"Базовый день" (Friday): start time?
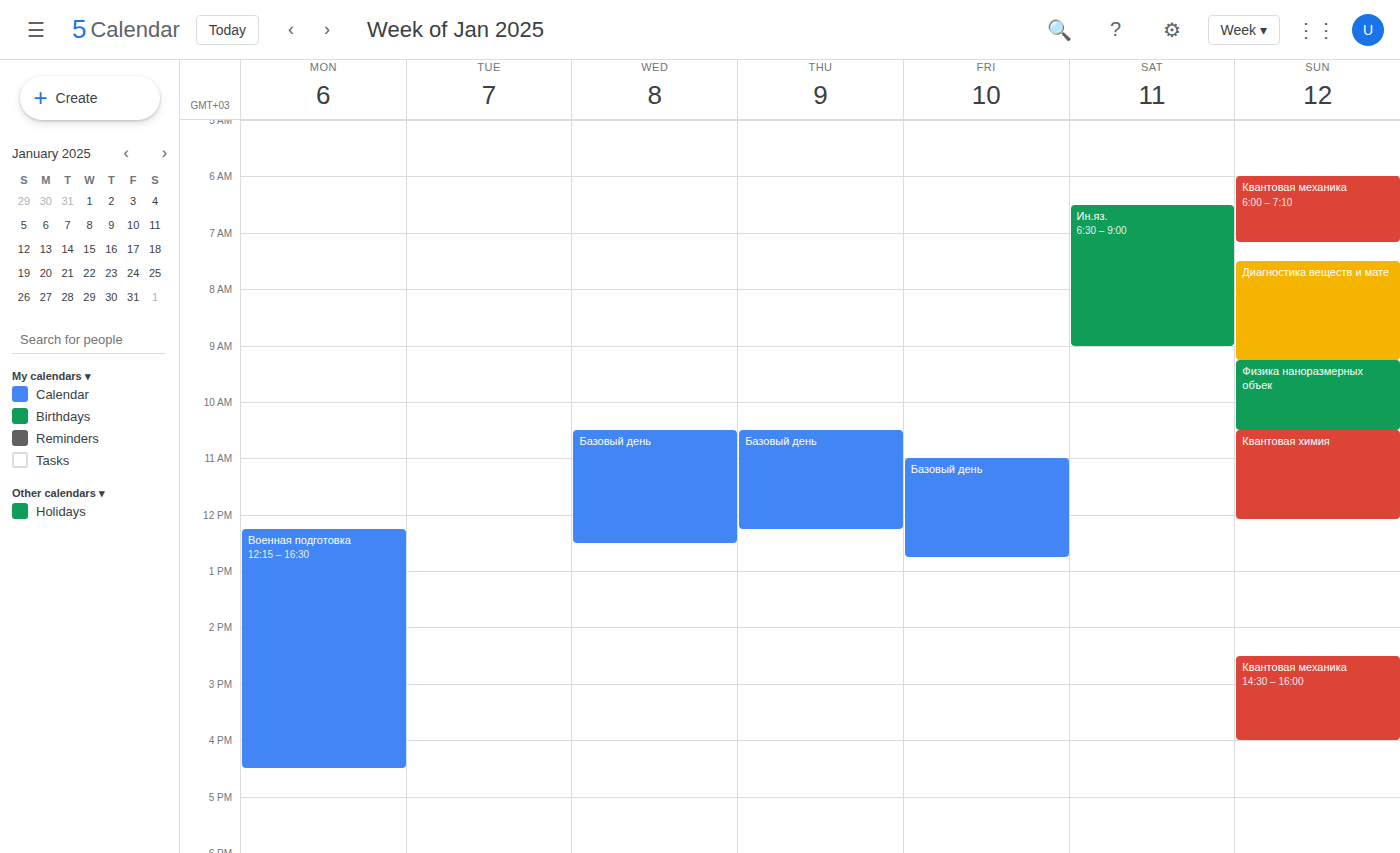
11:00 AM